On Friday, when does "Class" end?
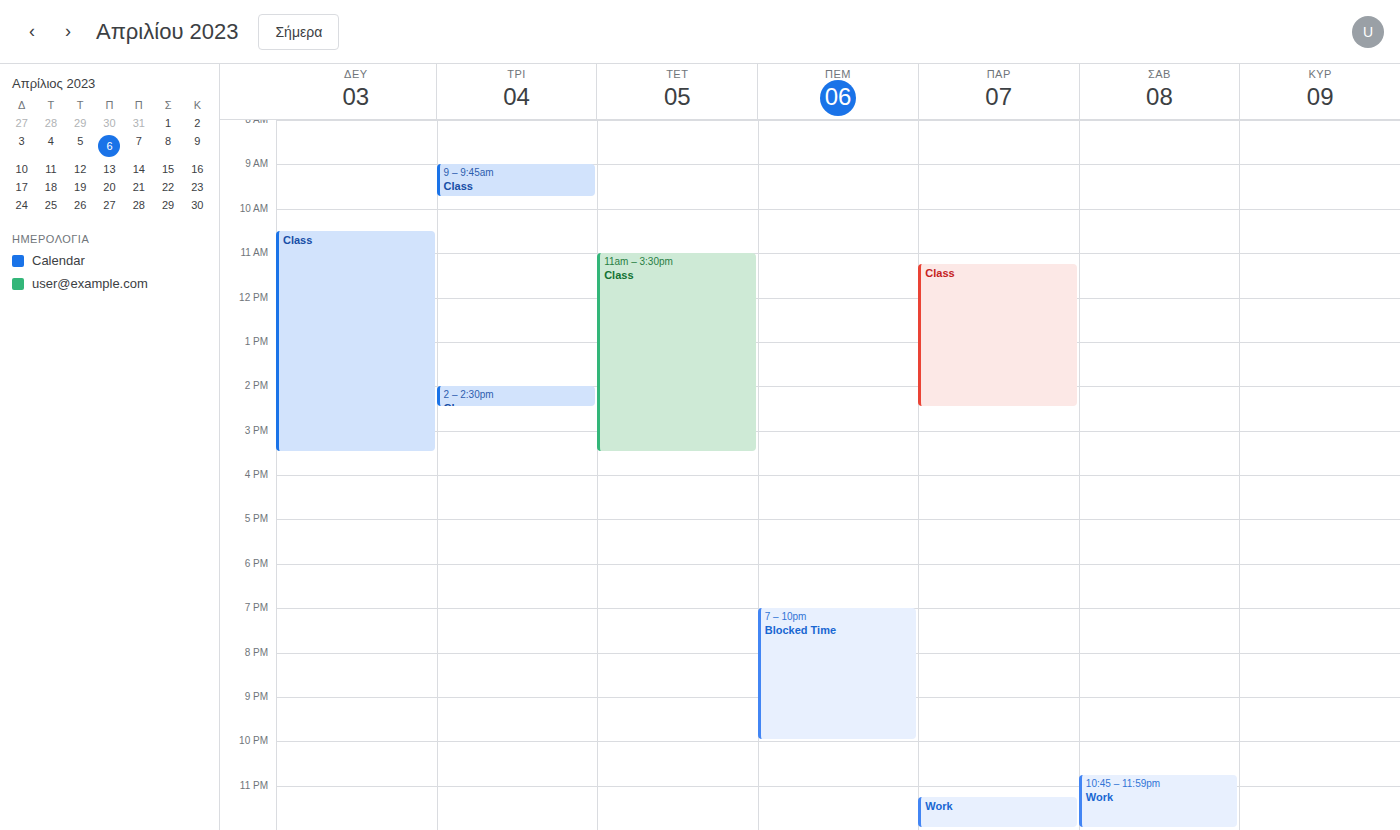
2:30 PM